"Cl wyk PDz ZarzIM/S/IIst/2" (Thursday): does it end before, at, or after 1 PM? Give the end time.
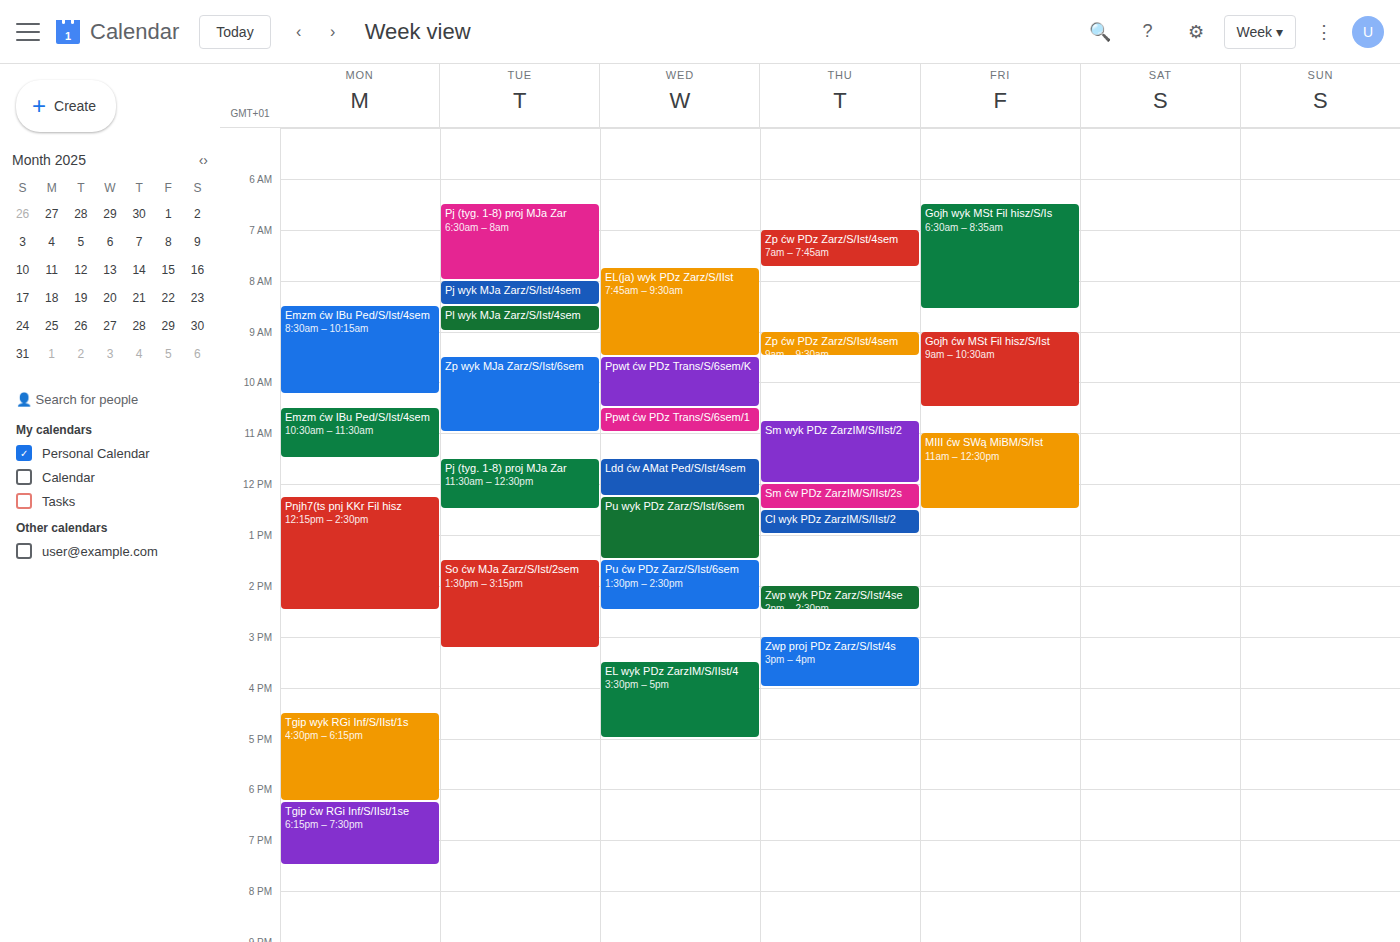
1:00 PM -- exactly at 1 PM, on the 1 PM line.